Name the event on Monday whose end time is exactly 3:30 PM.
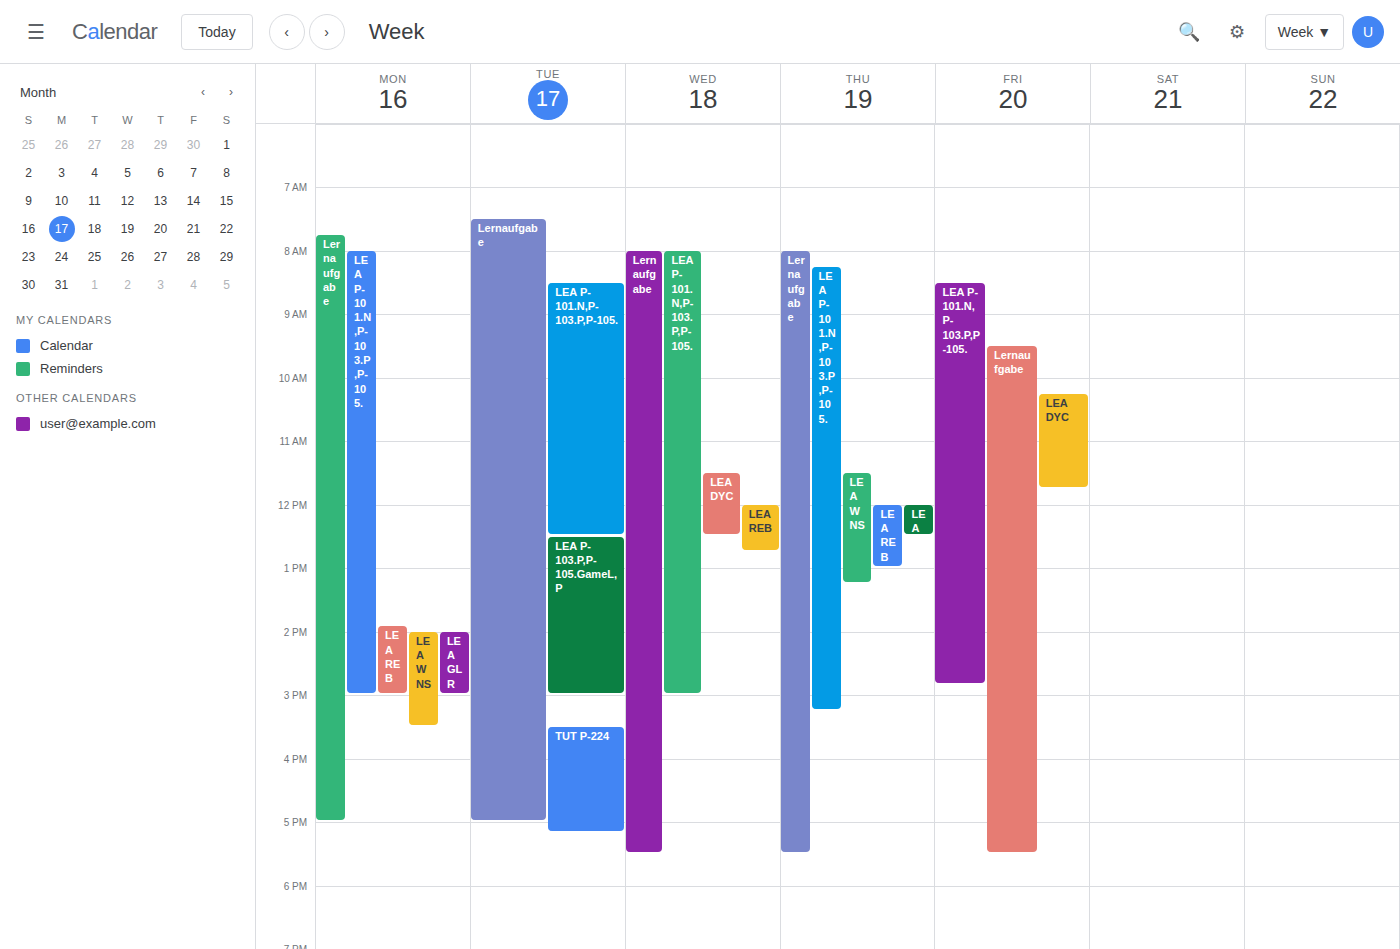
"LEA WNS"